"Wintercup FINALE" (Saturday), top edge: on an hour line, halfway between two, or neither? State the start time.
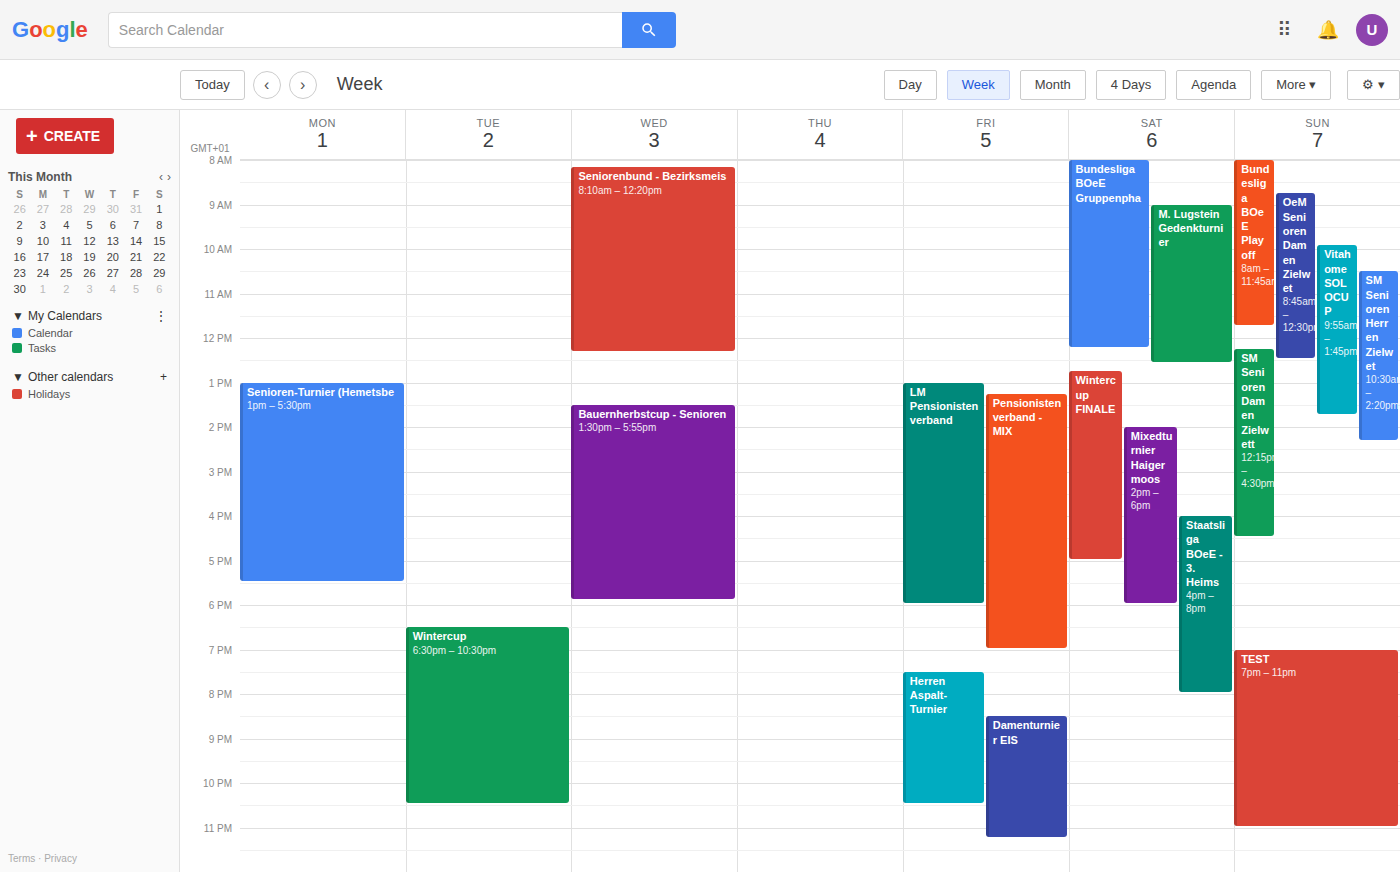
12:45 PM -- neither: three quarters of the way from the 12 PM line to the 1 PM line.